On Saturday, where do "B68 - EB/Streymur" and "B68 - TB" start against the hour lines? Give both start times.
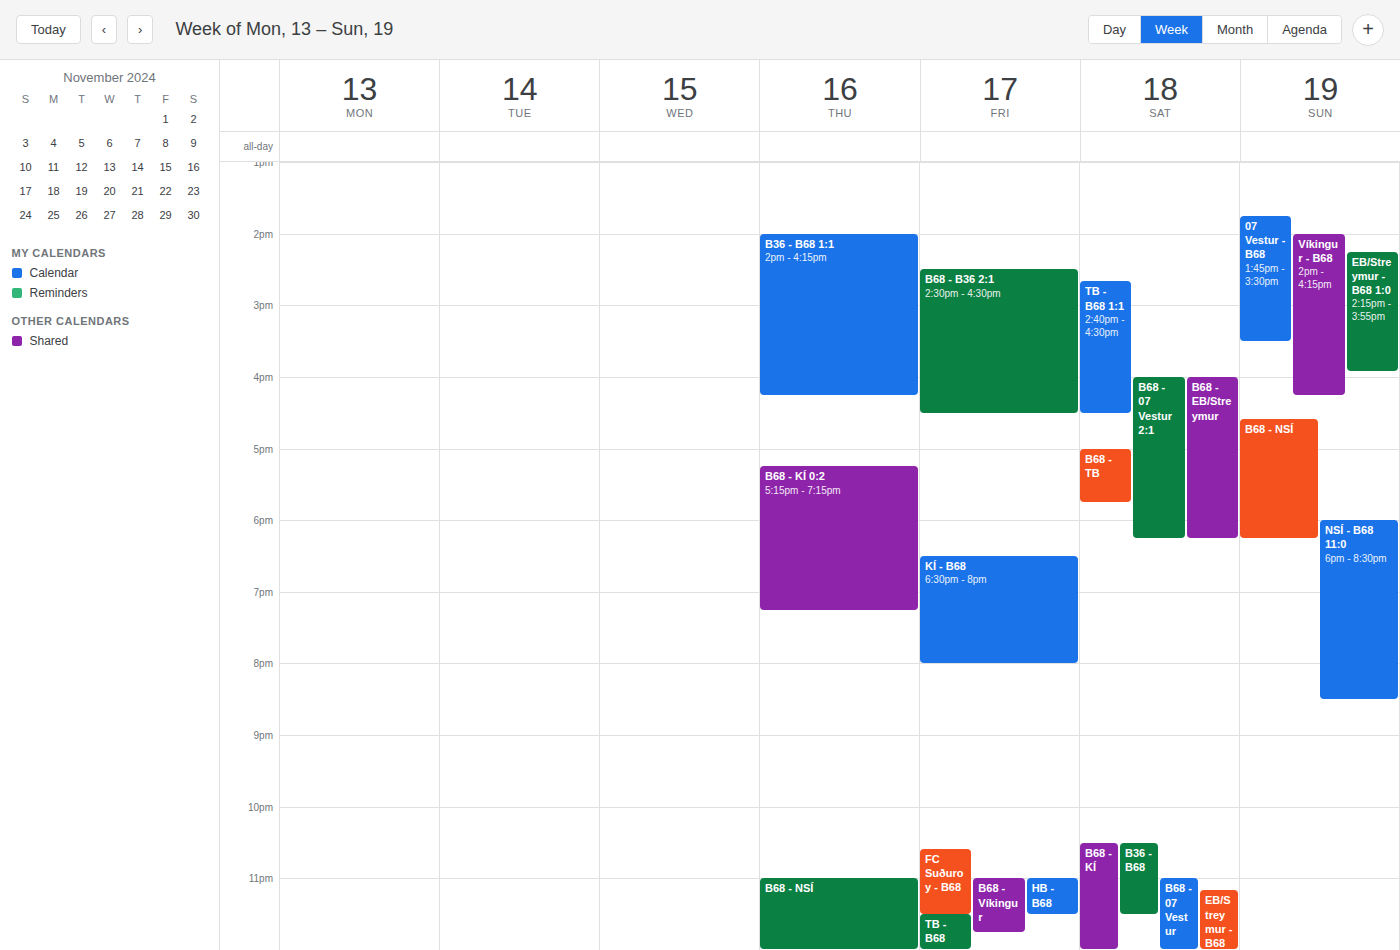
"B68 - EB/Streymur": 4:00 PM, exactly on the 4 PM line. "B68 - TB": 5:00 PM, exactly on the 5 PM line.